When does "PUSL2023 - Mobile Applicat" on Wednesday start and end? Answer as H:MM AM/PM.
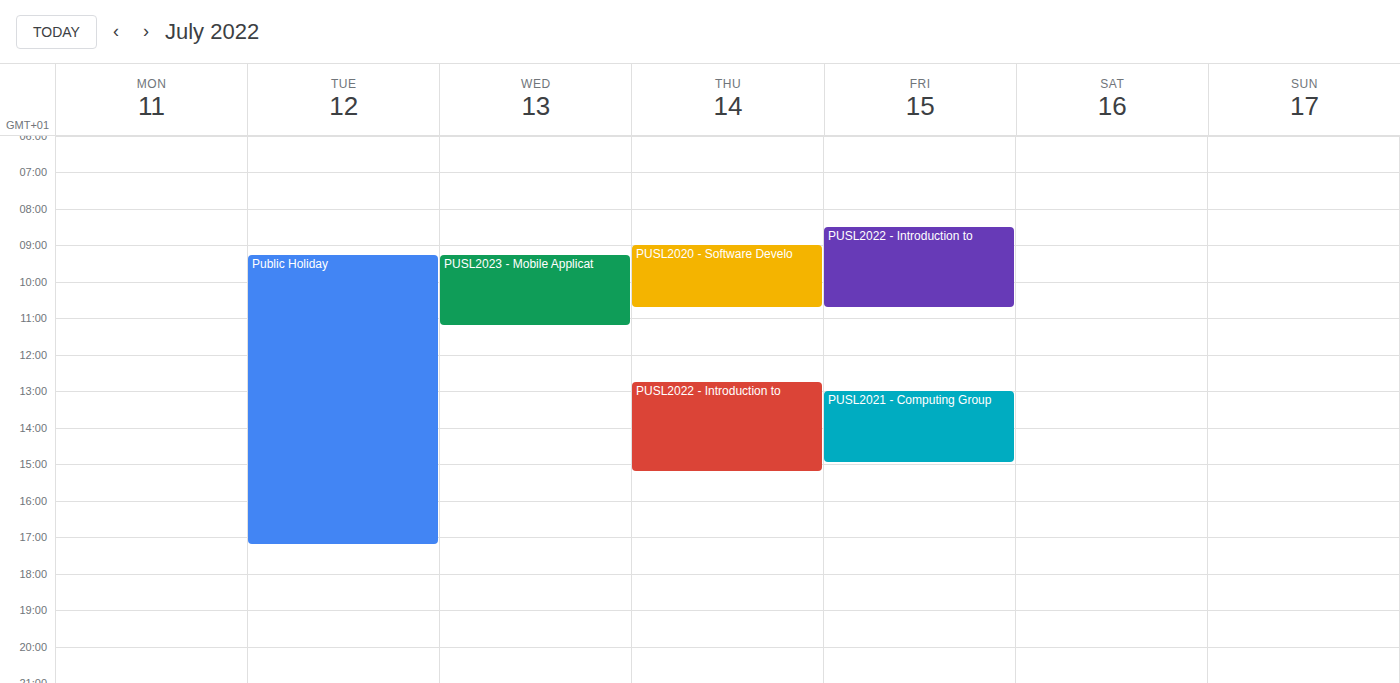
9:15 AM to 11:15 AM